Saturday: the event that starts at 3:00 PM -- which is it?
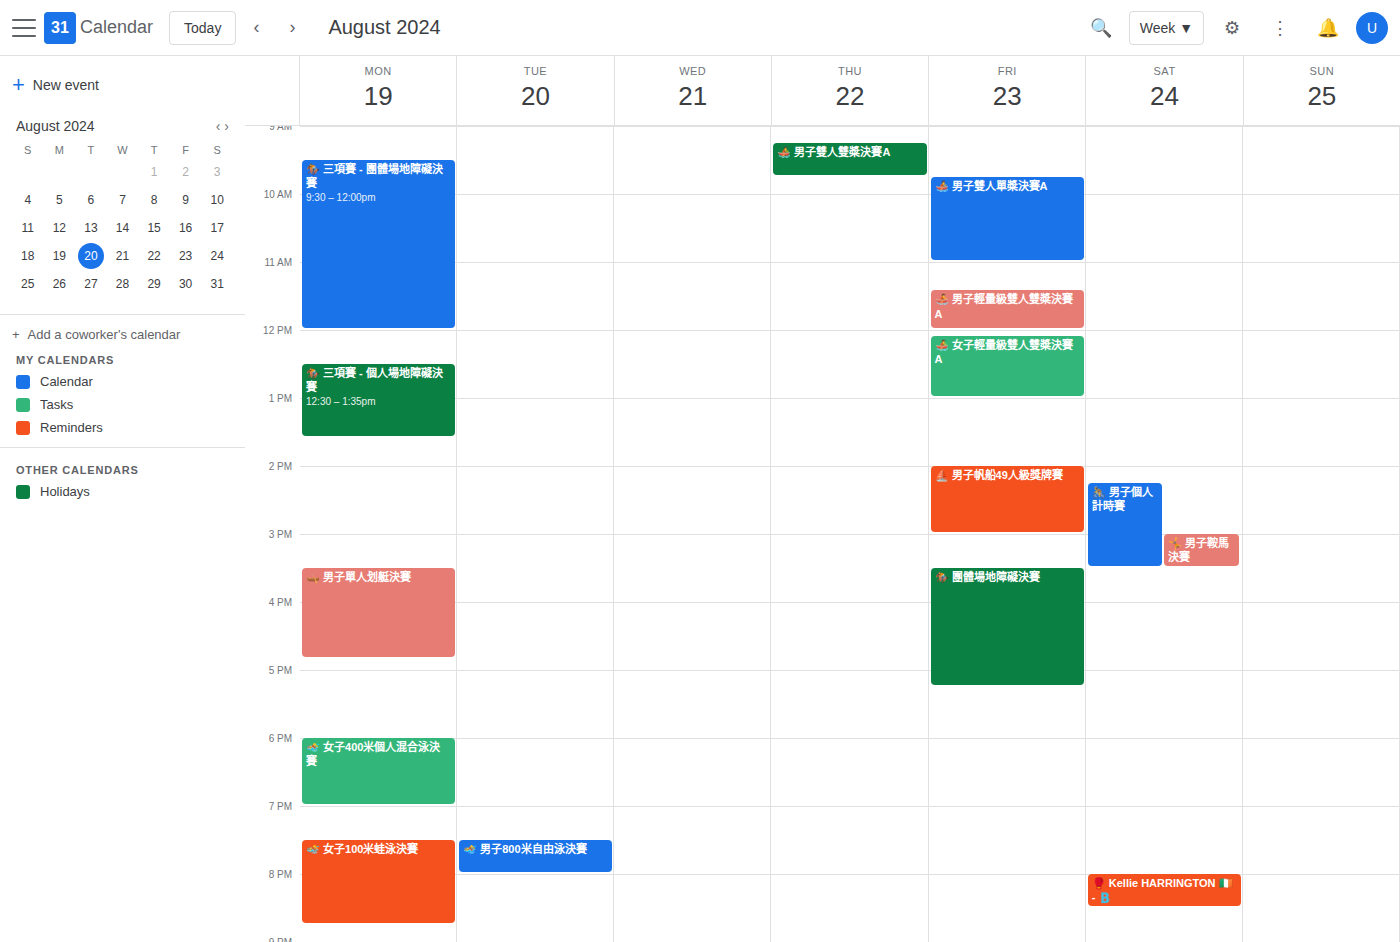
"🤸 男子鞍馬決賽"